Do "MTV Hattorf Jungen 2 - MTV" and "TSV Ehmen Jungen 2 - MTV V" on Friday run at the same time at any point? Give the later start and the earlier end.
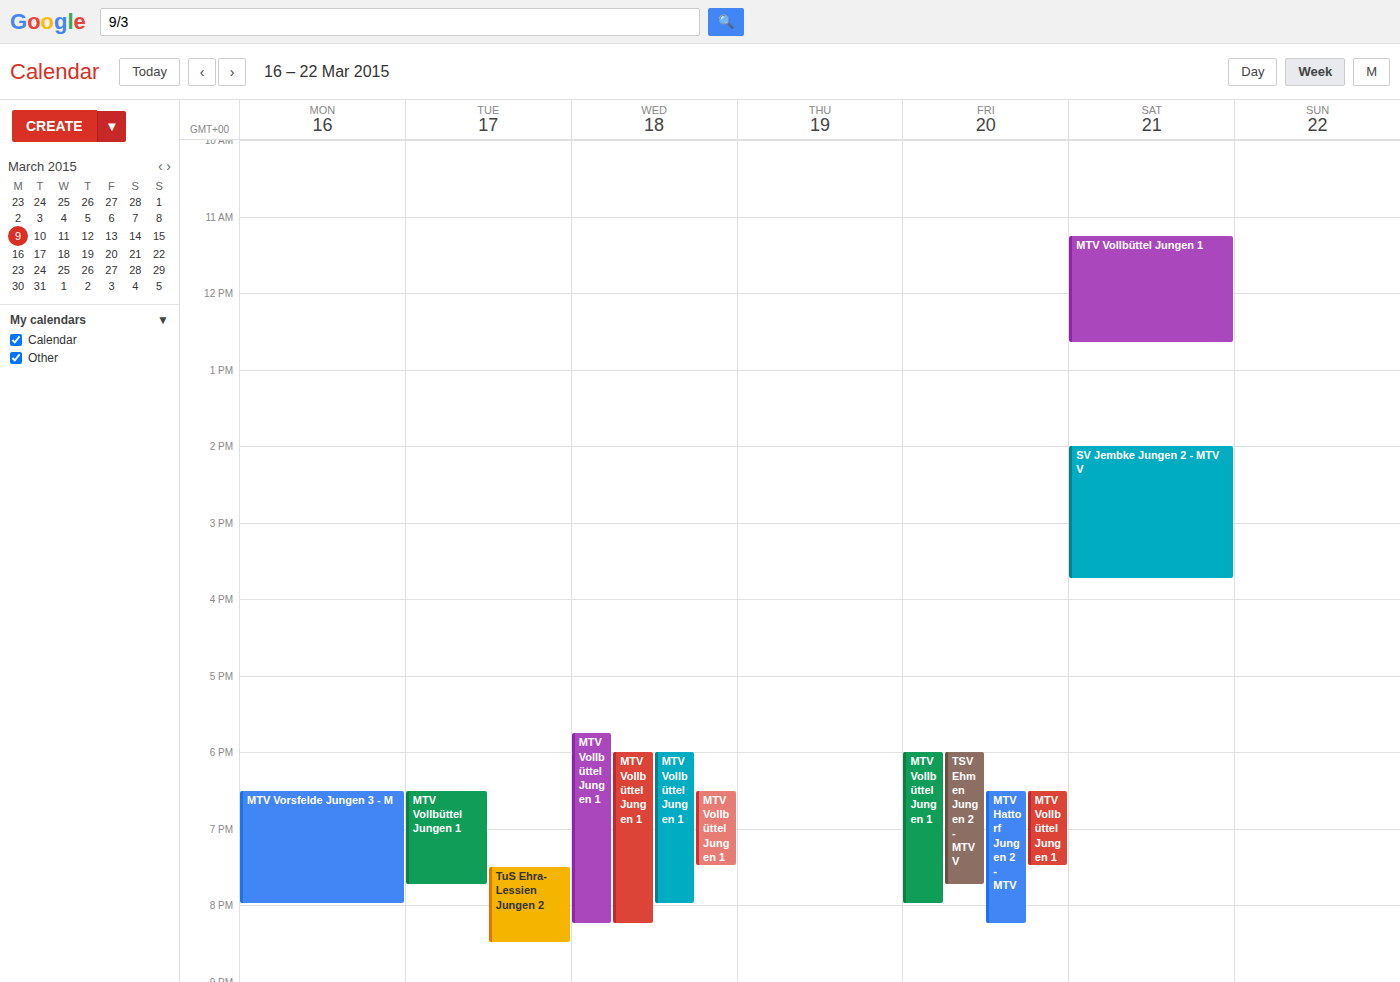
"MTV Hattorf Jungen 2 - MTV" starts at 6:30 PM, before "TSV Ehmen Jungen 2 - MTV V" ends at 7:45 PM -- they overlap.